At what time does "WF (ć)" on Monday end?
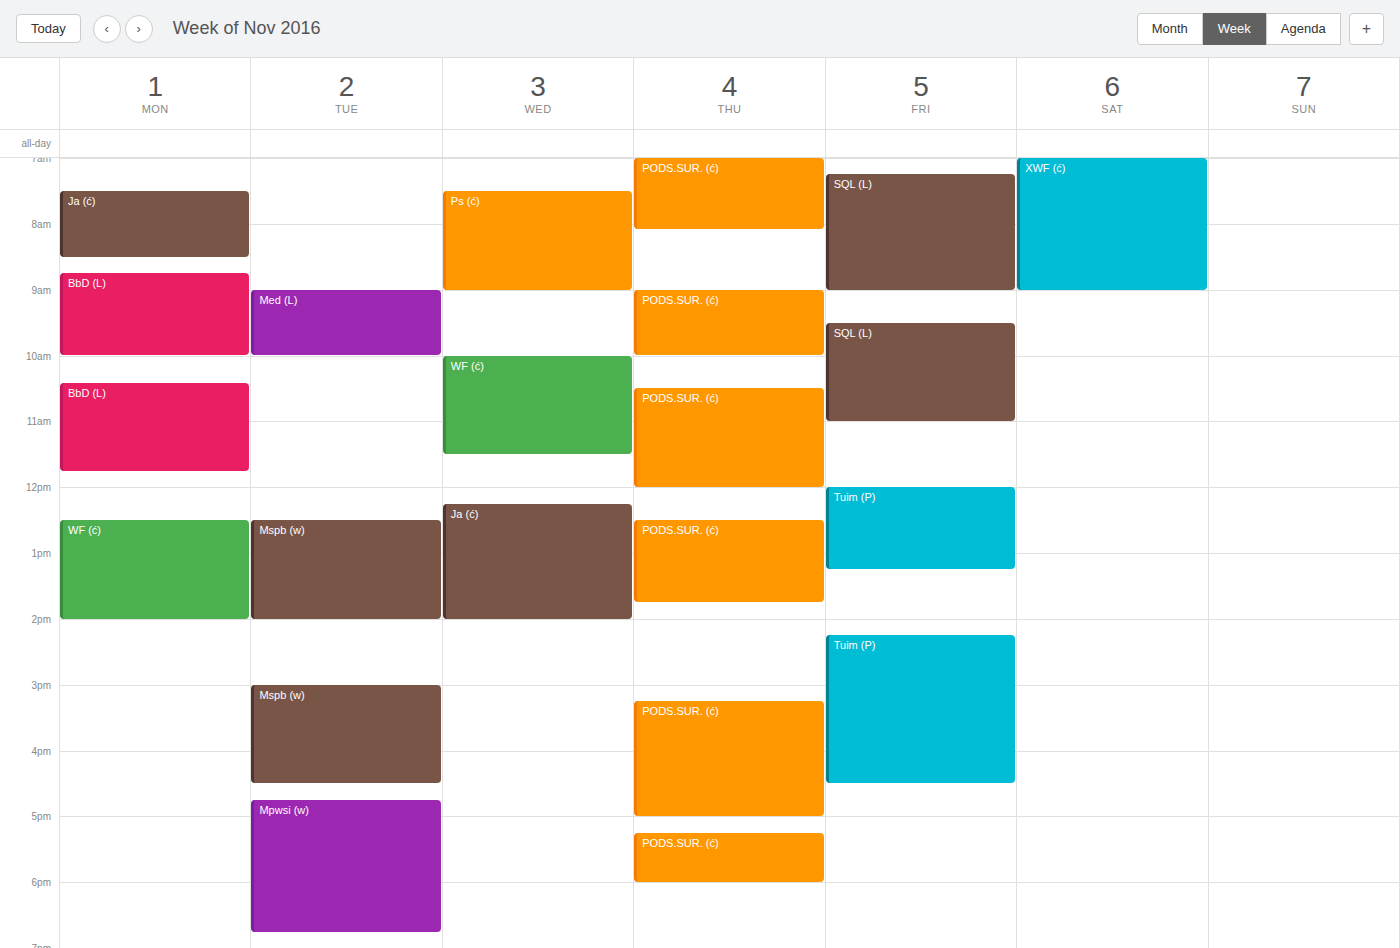
2:00 PM